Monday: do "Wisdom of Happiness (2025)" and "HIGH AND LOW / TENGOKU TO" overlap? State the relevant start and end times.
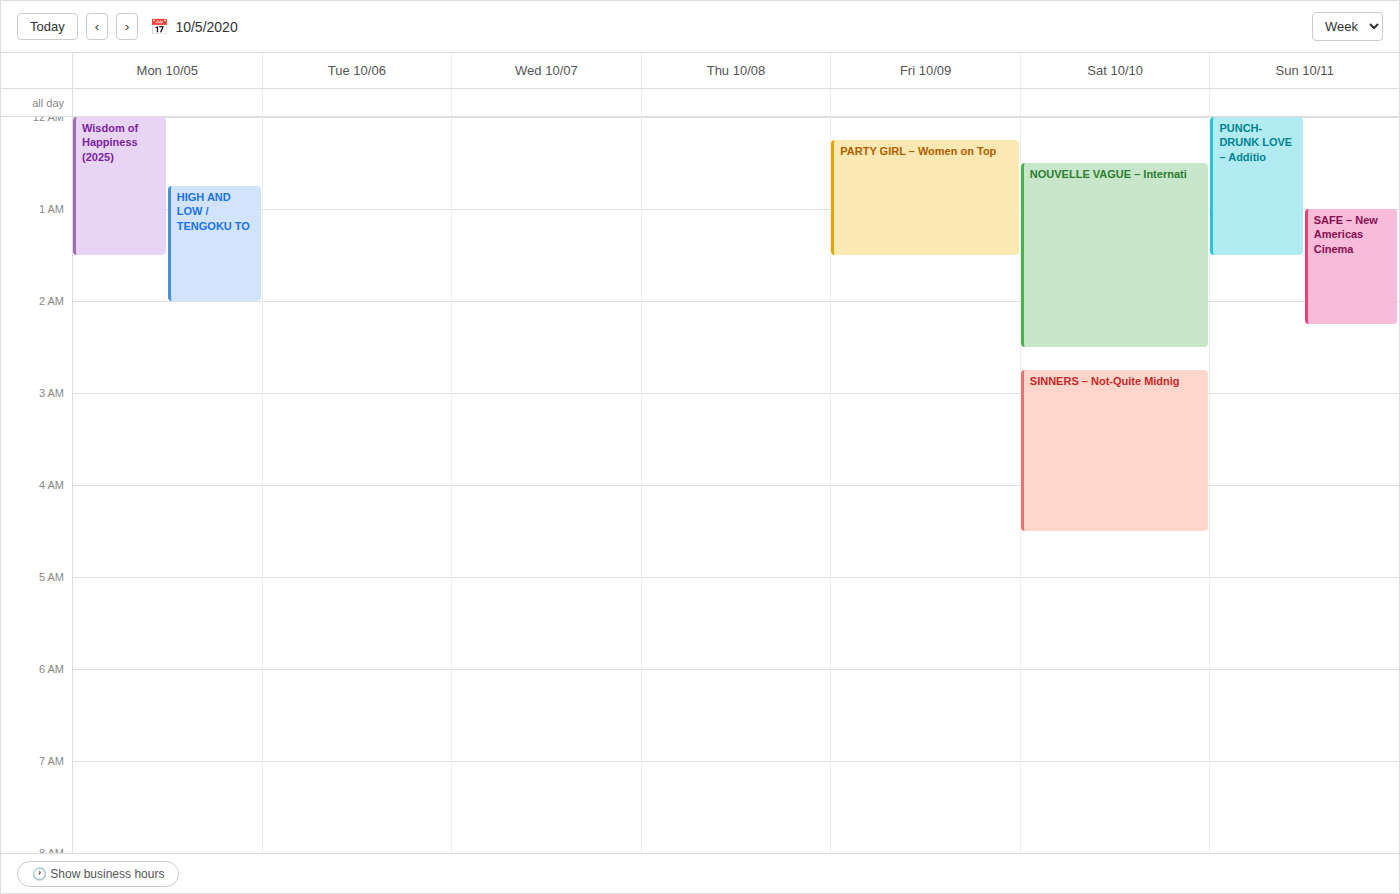
"HIGH AND LOW / TENGOKU TO" starts at 12:45 AM, before "Wisdom of Happiness (2025)" ends at 1:30 AM -- they overlap.